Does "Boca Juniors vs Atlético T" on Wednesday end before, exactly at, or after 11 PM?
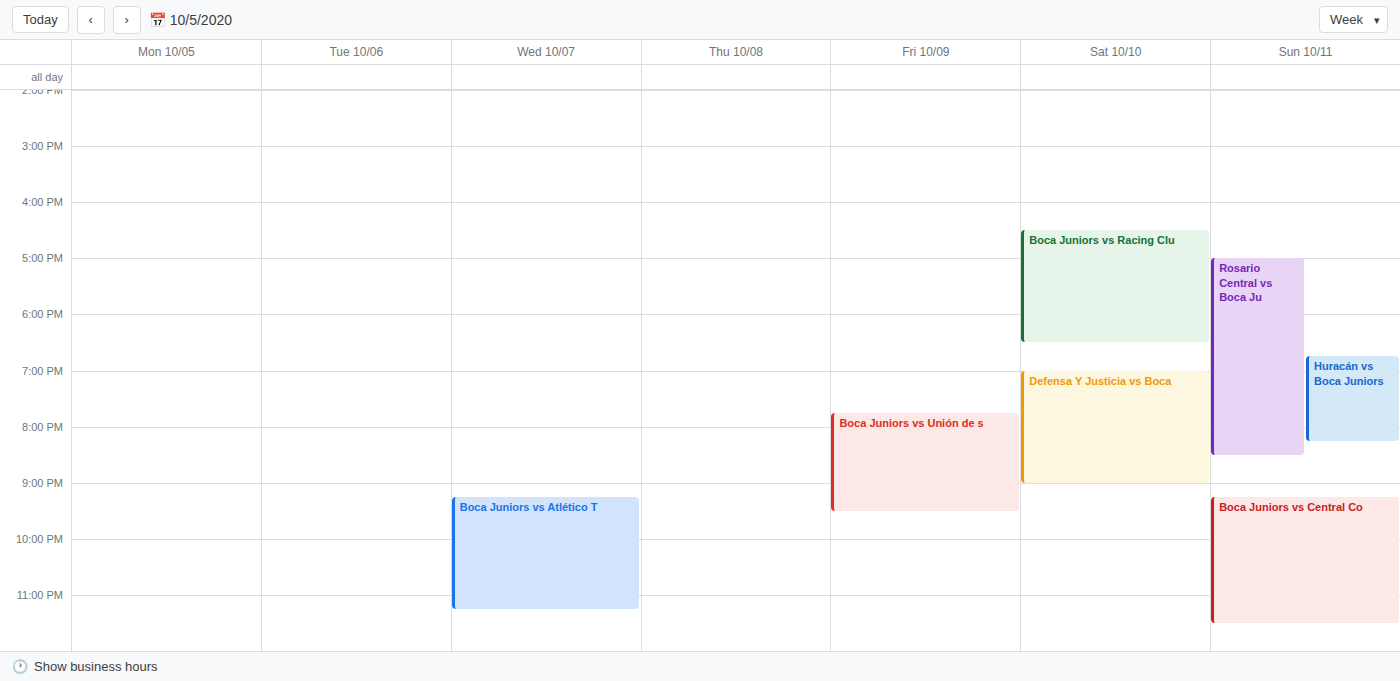
11:15 PM -- after 11 PM, 15 minutes below the 11 PM line.